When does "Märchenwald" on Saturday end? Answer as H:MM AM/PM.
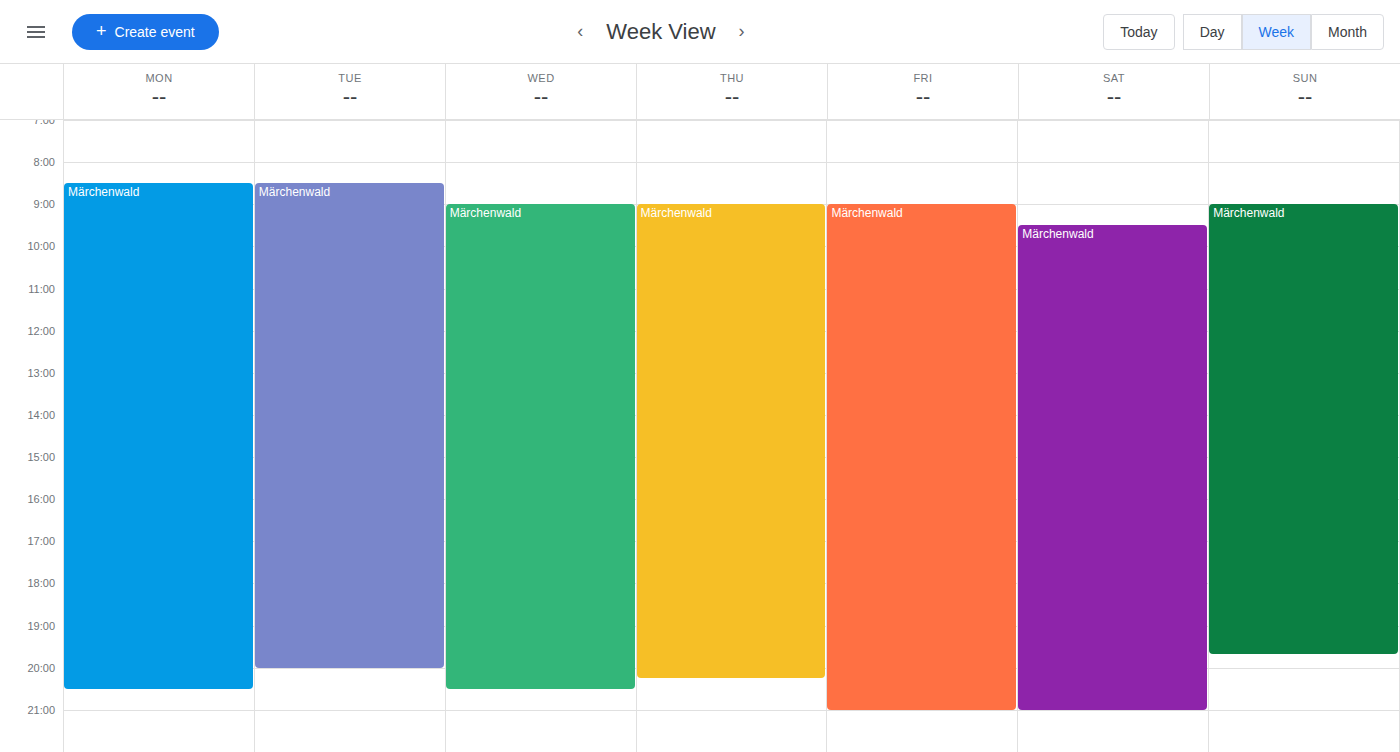
9:00 PM